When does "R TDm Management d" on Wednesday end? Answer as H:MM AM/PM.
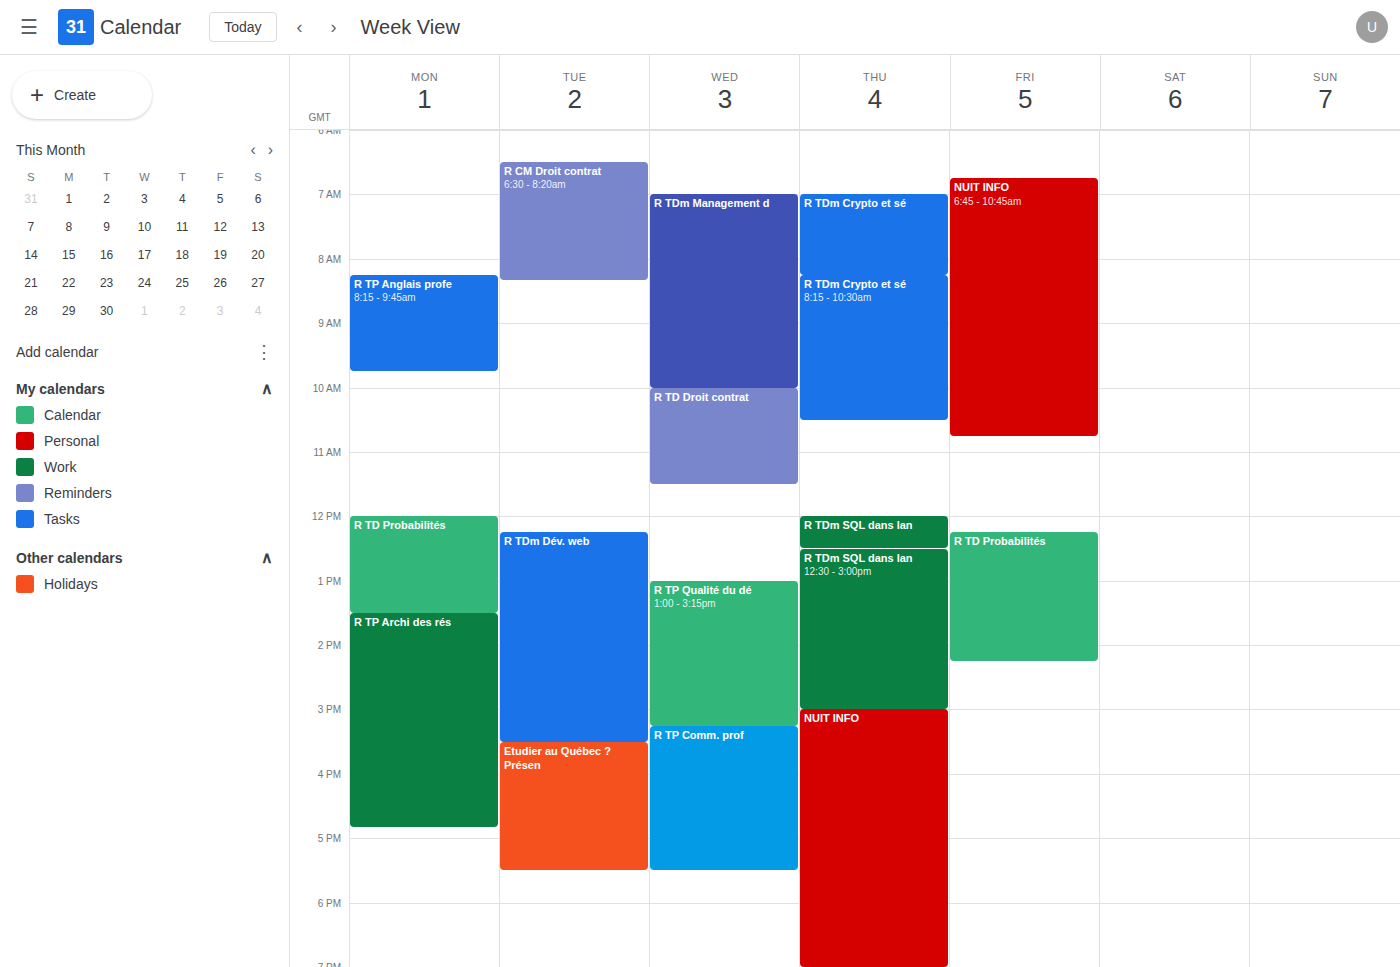
10:00 AM